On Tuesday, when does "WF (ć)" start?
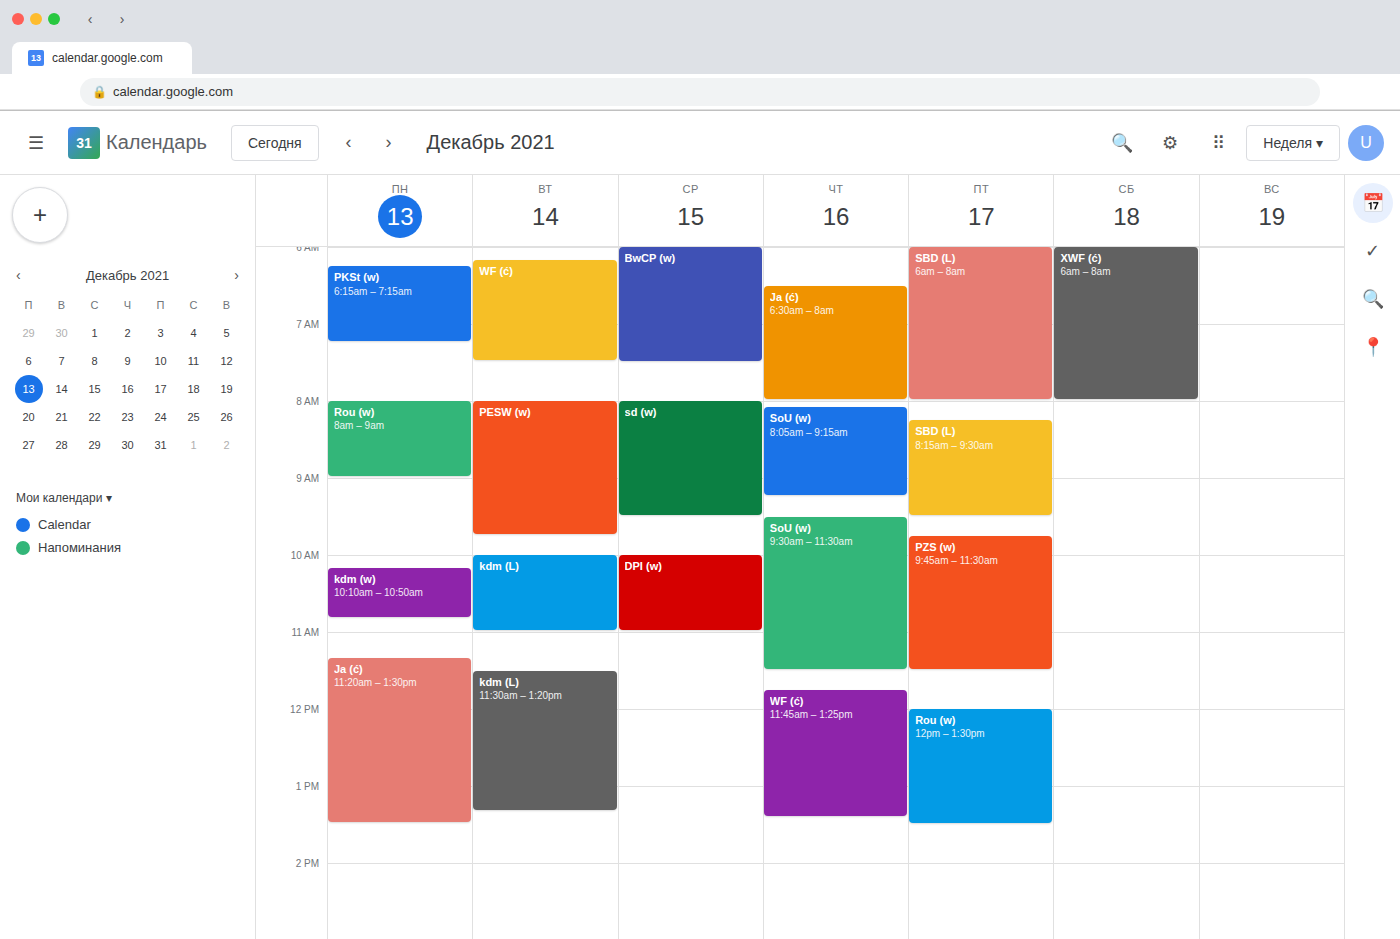
6:10 AM